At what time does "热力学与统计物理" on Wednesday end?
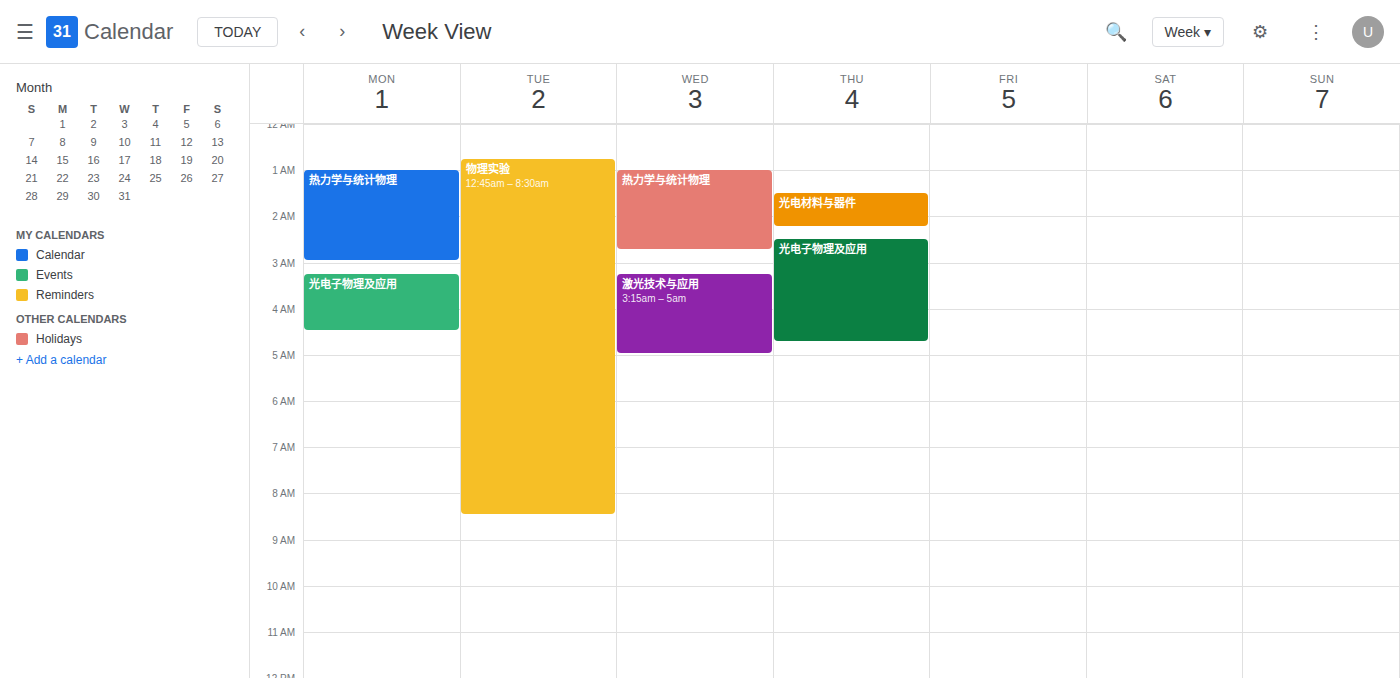
02:45